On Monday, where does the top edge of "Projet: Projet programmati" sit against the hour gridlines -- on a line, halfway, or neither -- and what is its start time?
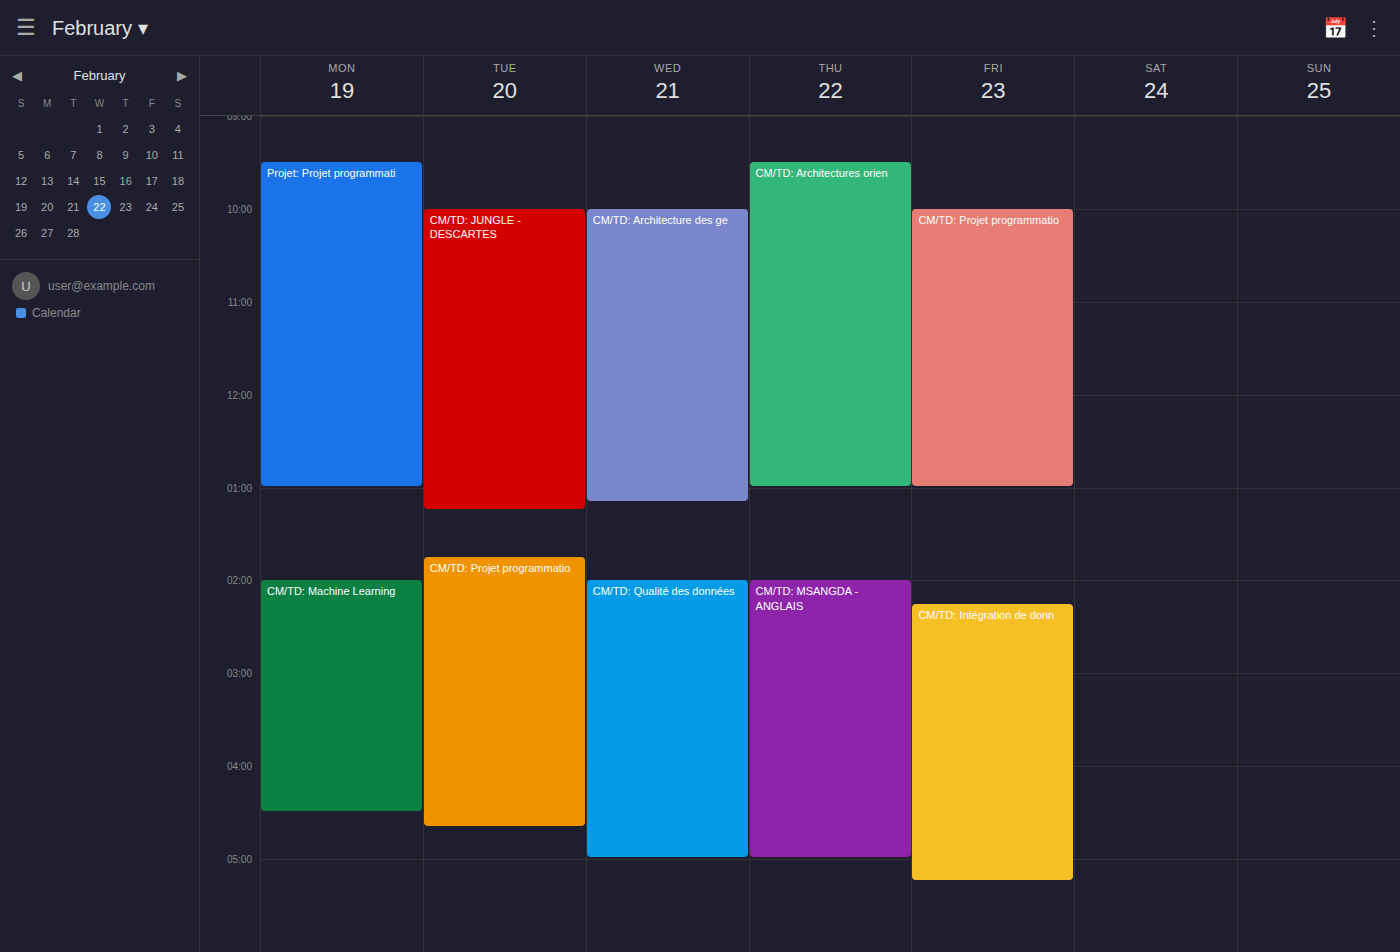
9:30 AM -- halfway between the 9 AM and 10 AM lines.